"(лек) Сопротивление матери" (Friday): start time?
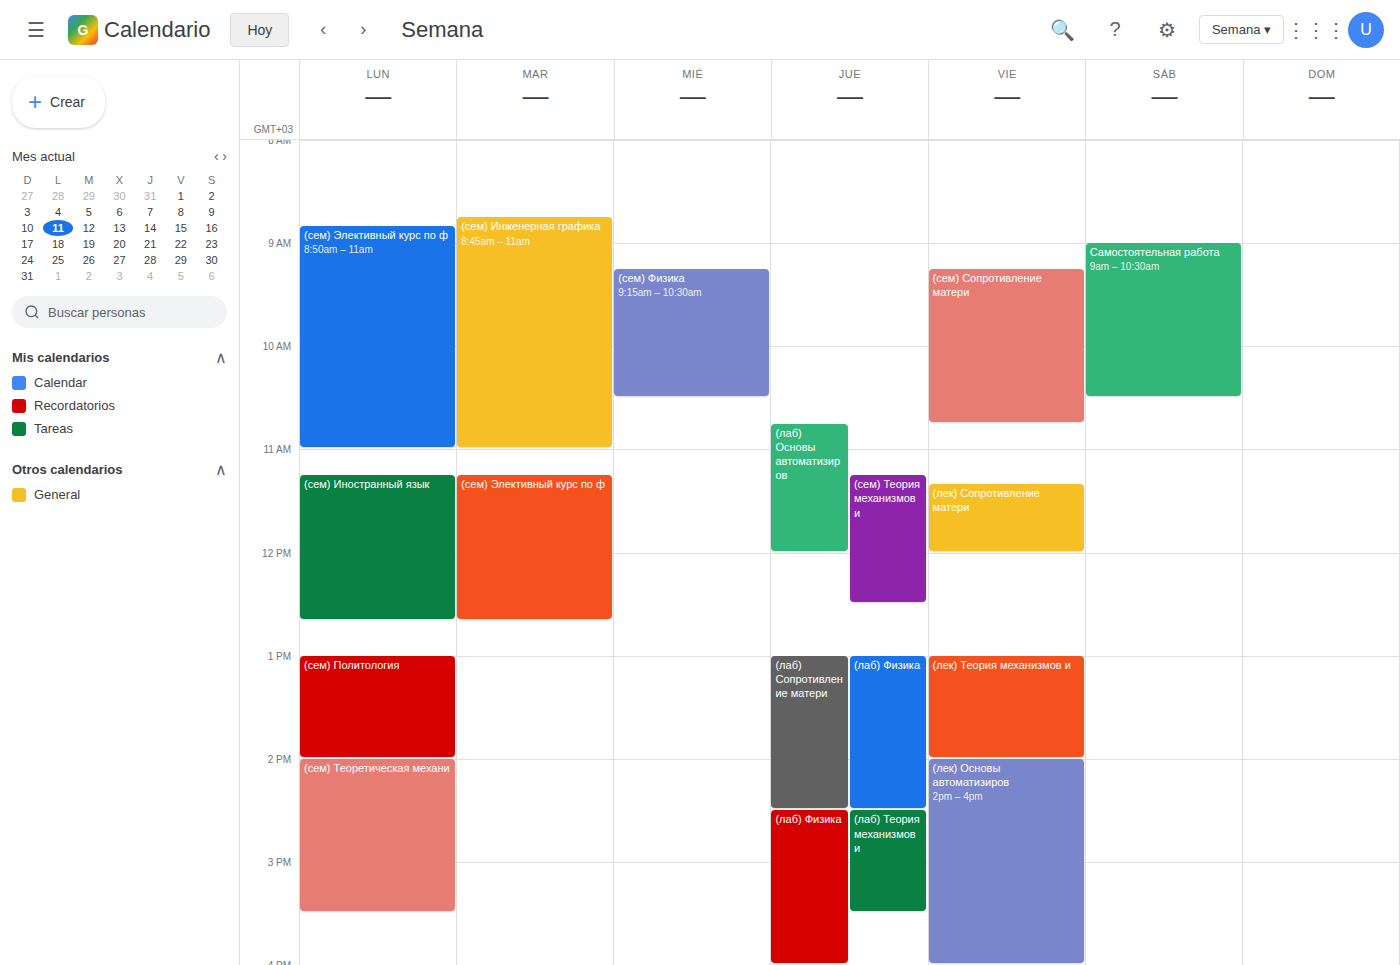
11:20 AM